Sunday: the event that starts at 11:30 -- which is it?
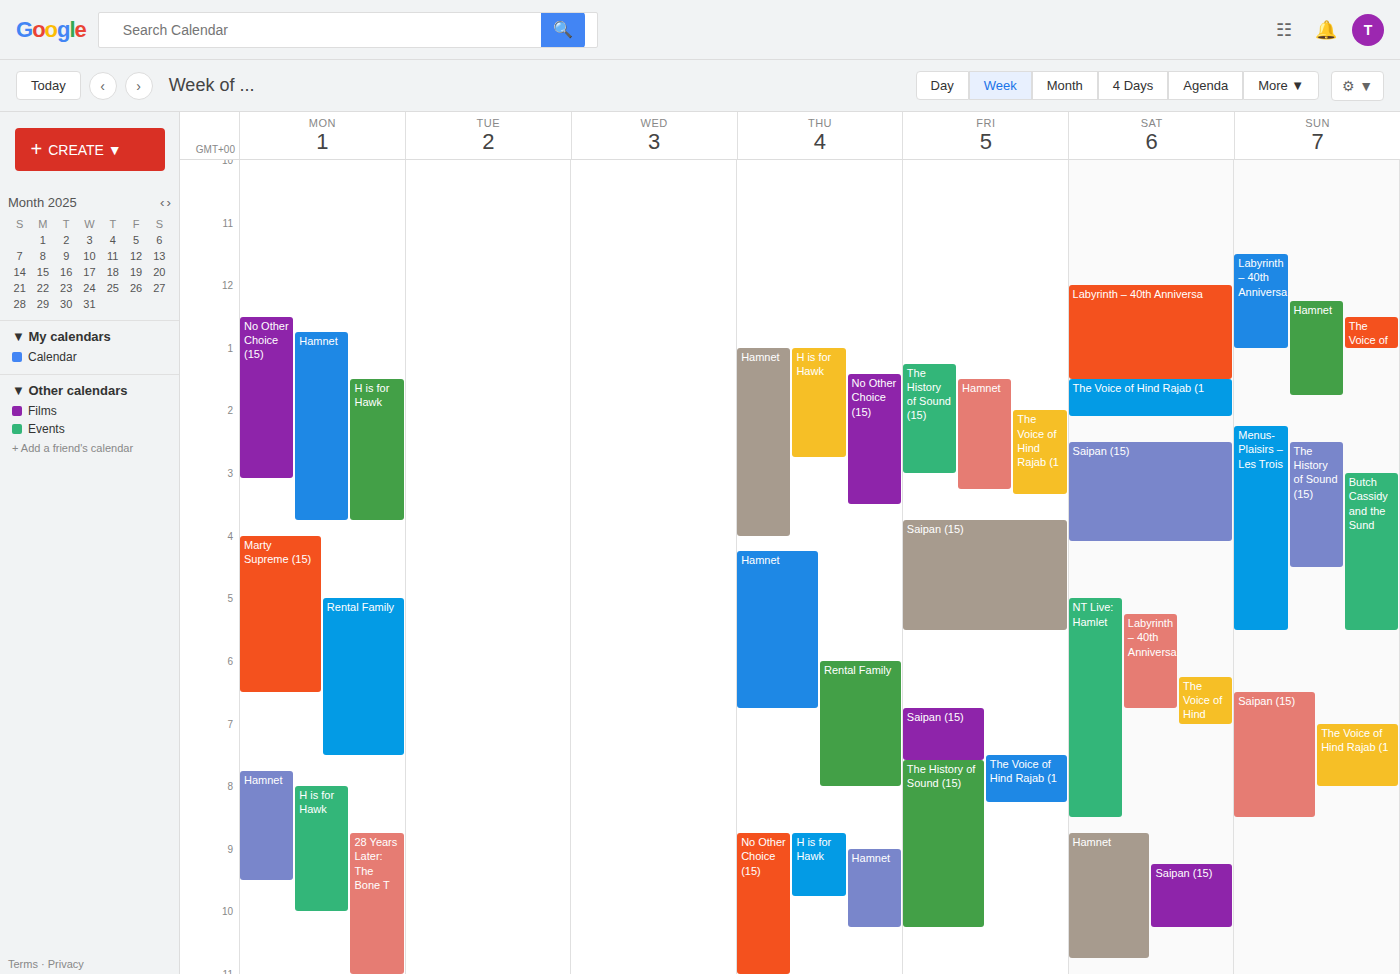
"Labyrinth – 40th Anniversa"